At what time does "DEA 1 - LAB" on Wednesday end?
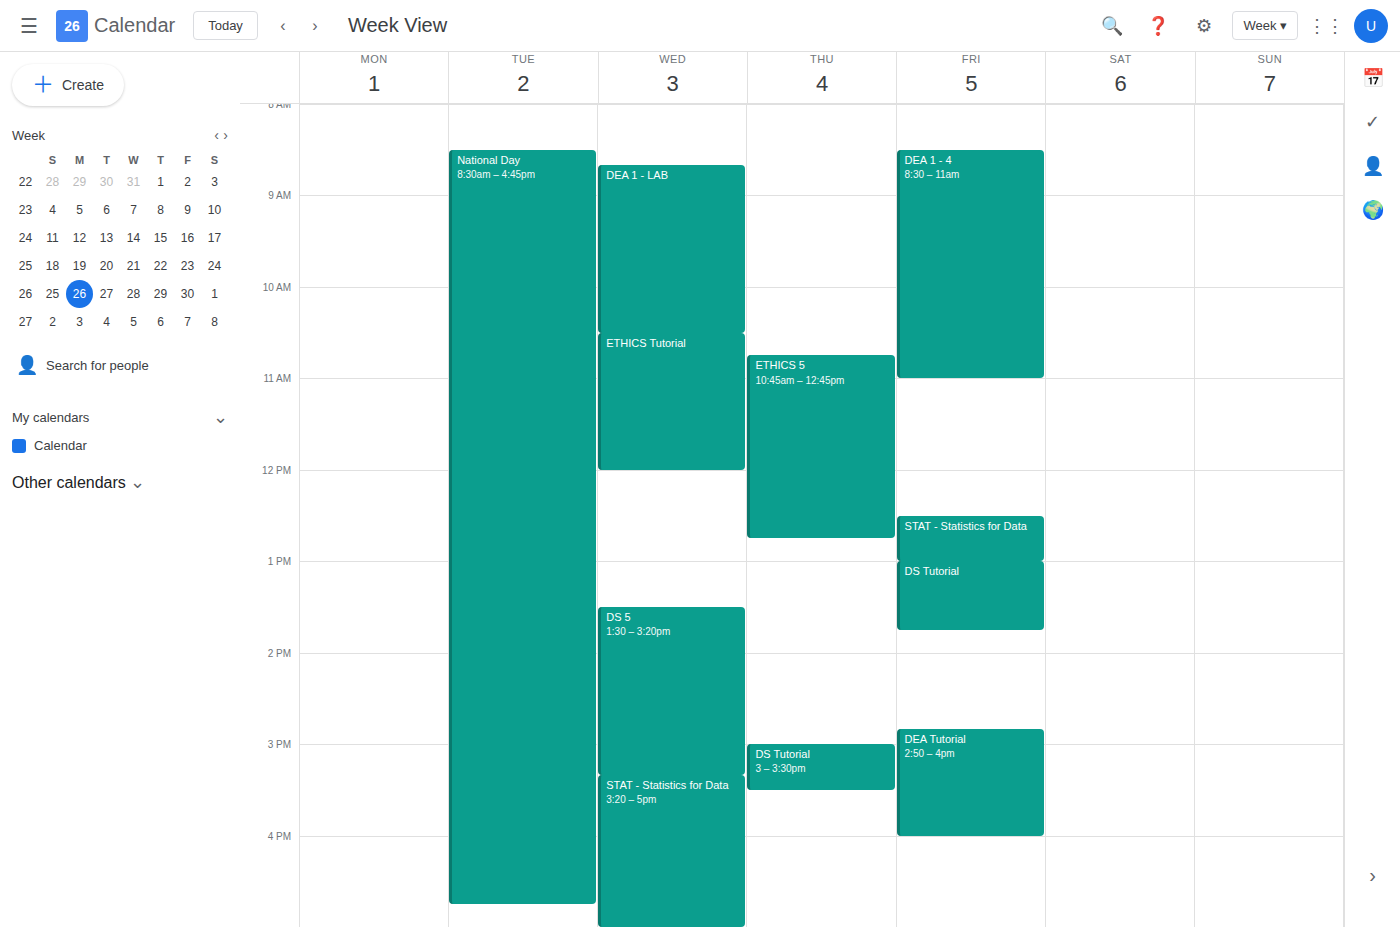
10:30 AM